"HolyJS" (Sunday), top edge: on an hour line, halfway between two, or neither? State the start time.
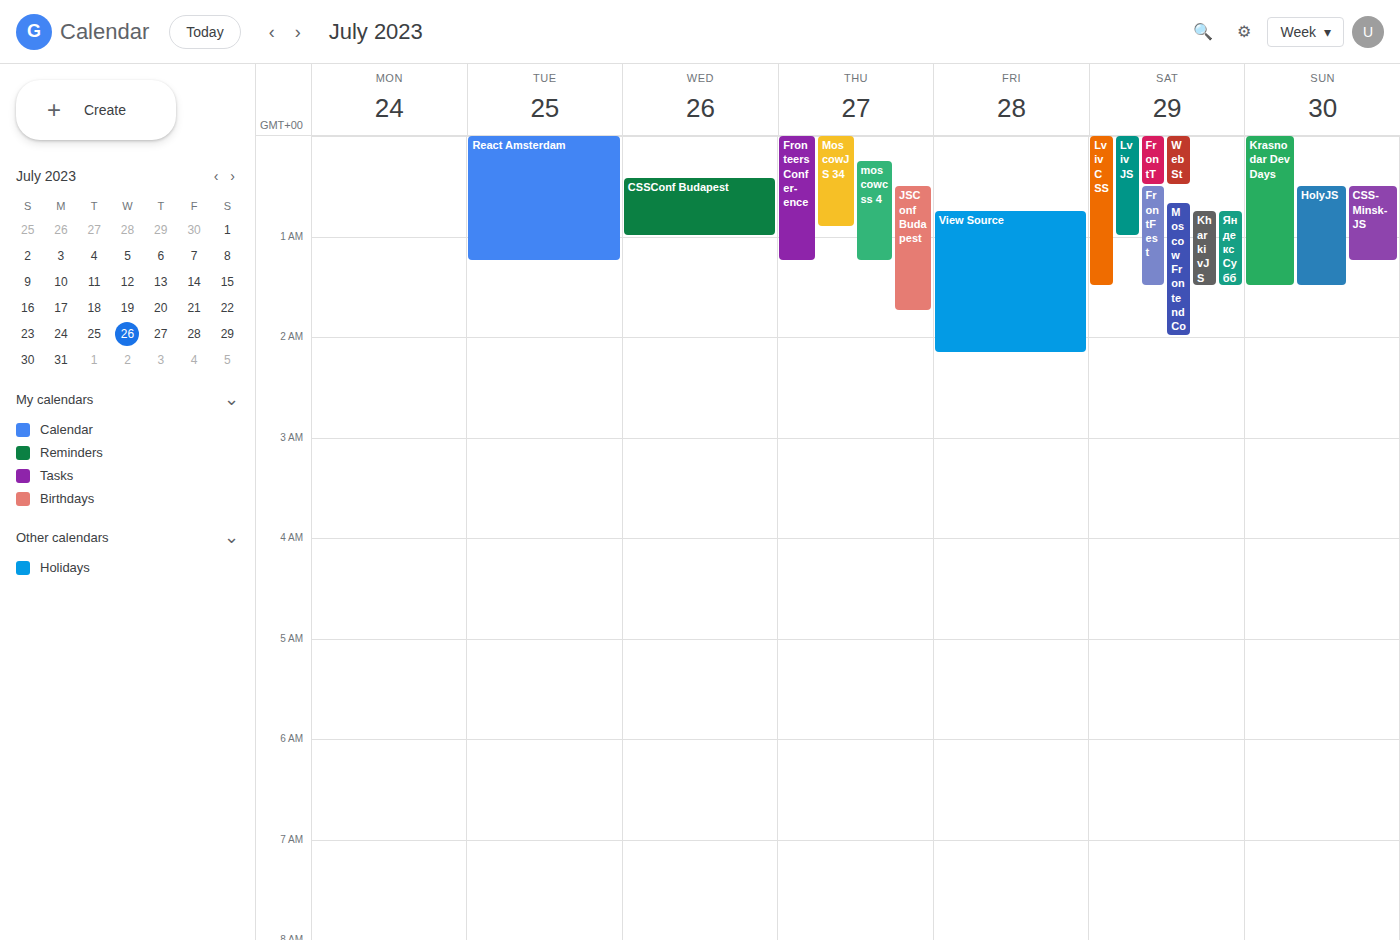
12:30 AM -- halfway between the 12 AM and 1 AM lines.